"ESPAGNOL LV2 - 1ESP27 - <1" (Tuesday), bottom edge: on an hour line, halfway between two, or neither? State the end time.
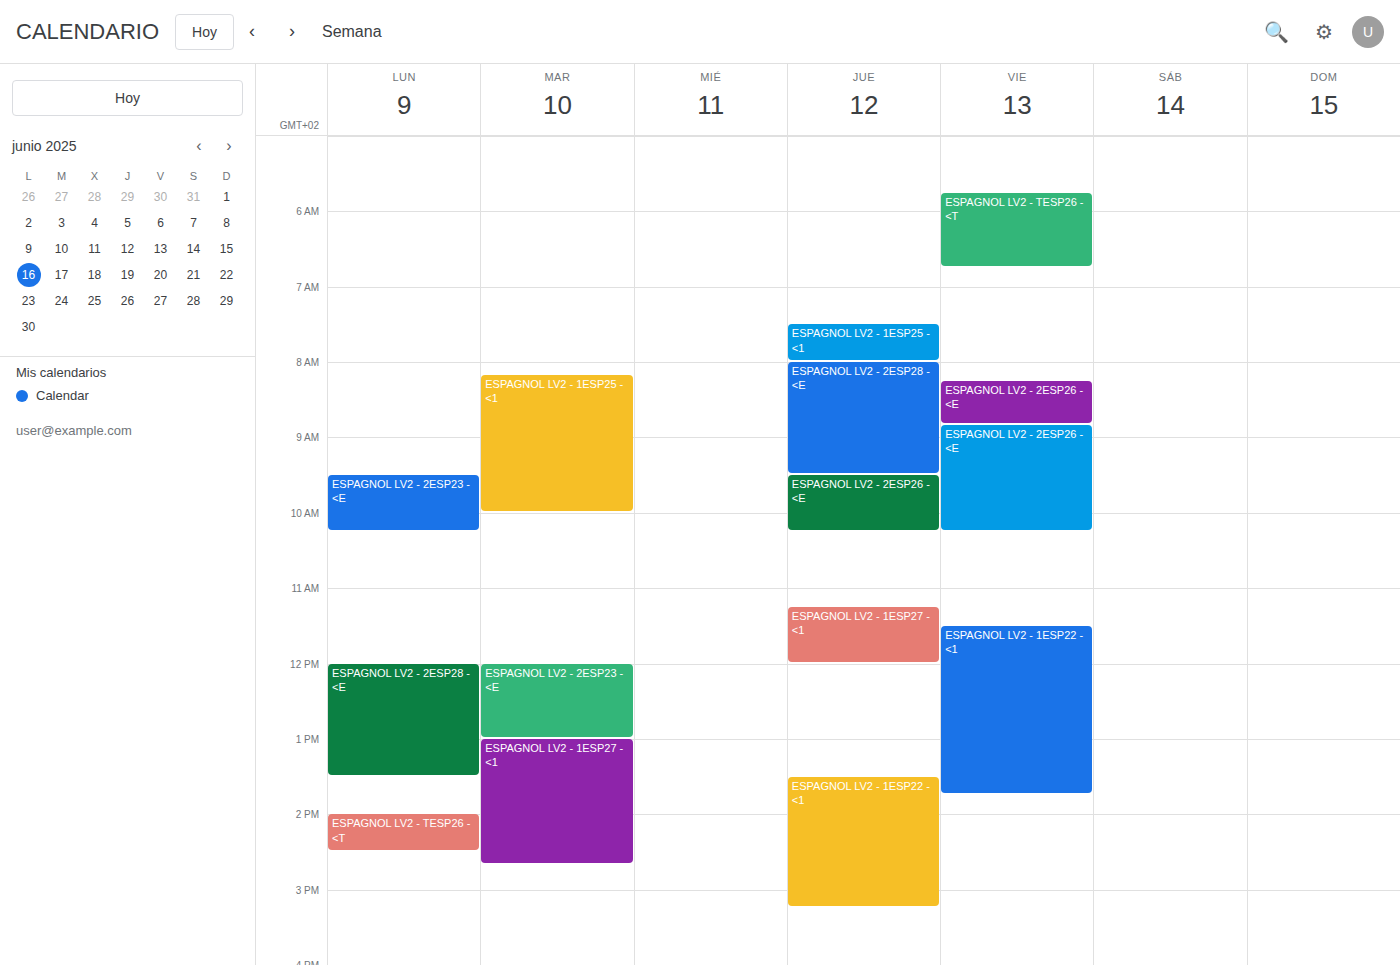
2:40 PM -- neither: 40 minutes below the 2 PM line and 20 minutes above the 3 PM line.